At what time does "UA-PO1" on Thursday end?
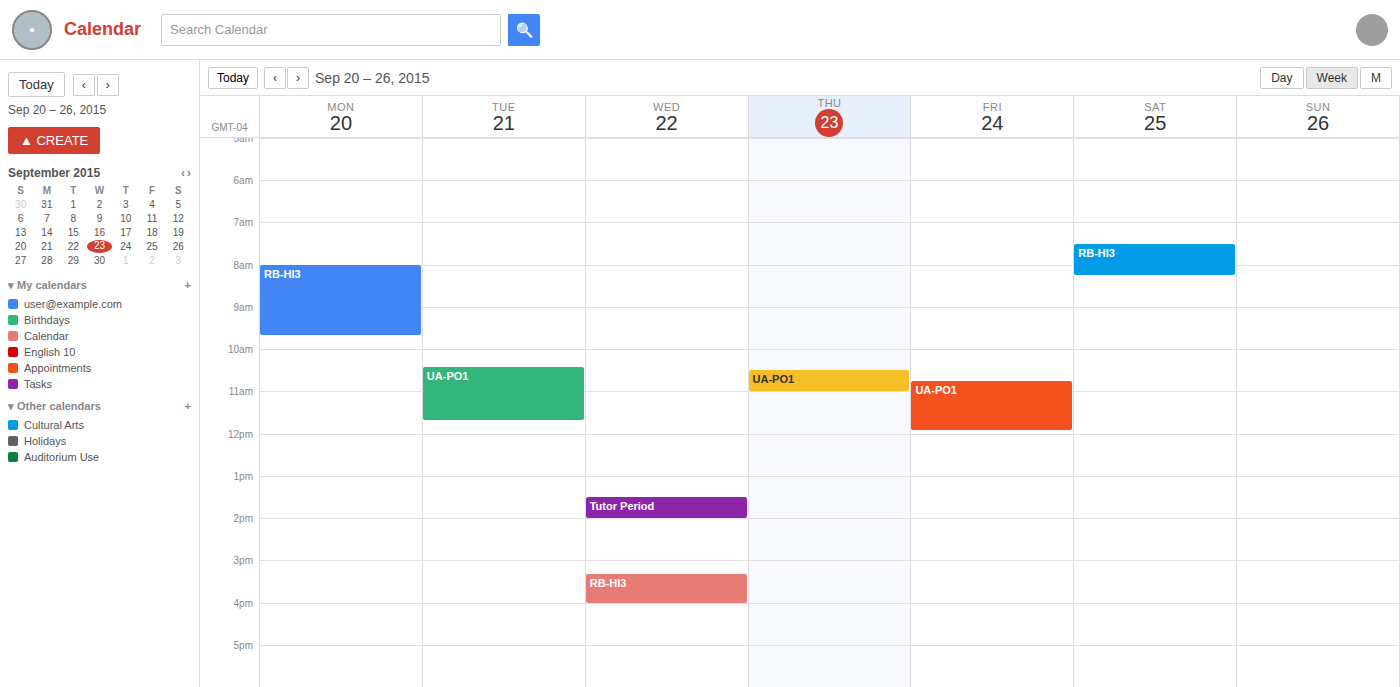
11:00 AM